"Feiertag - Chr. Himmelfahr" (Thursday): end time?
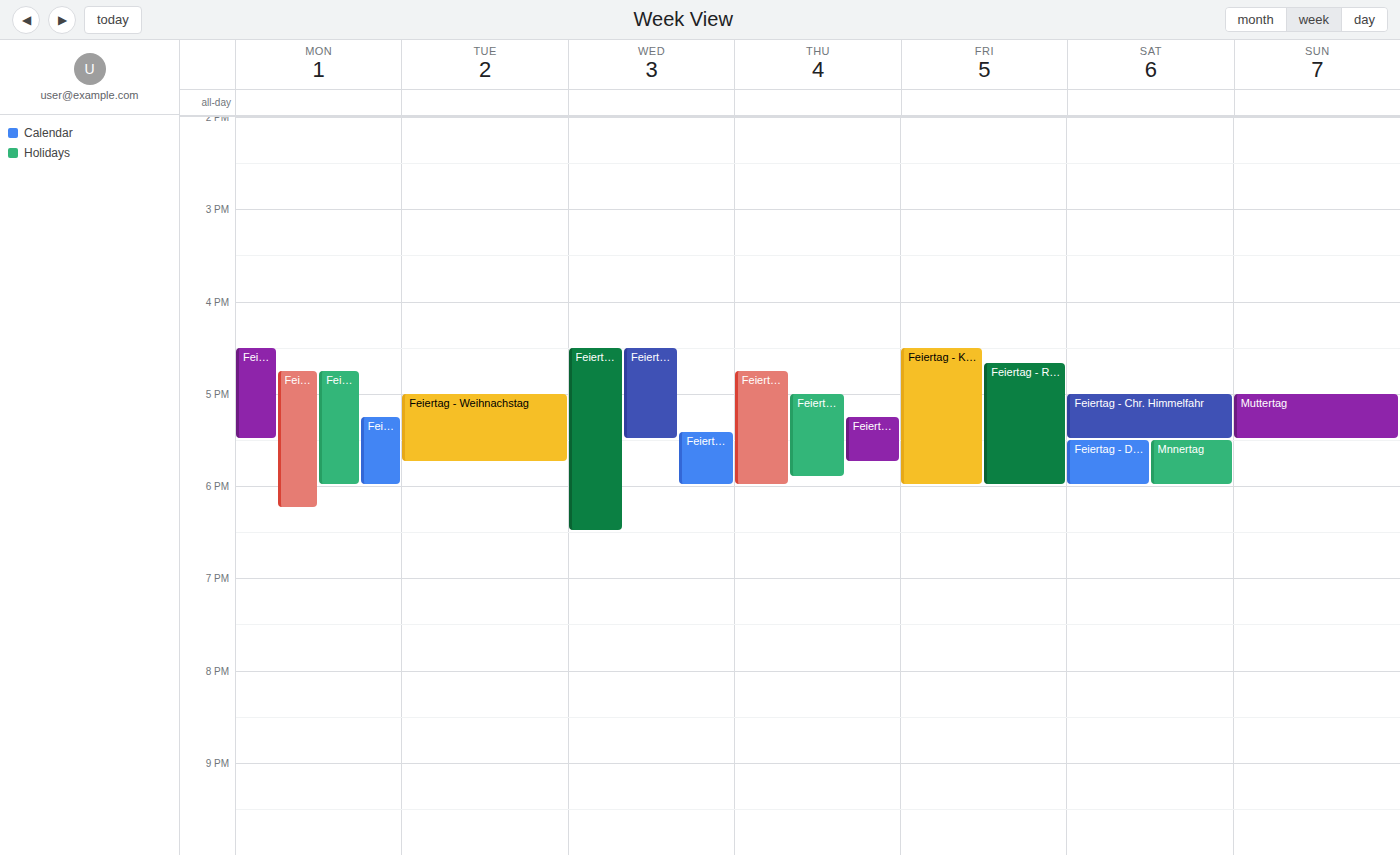
5:45 PM